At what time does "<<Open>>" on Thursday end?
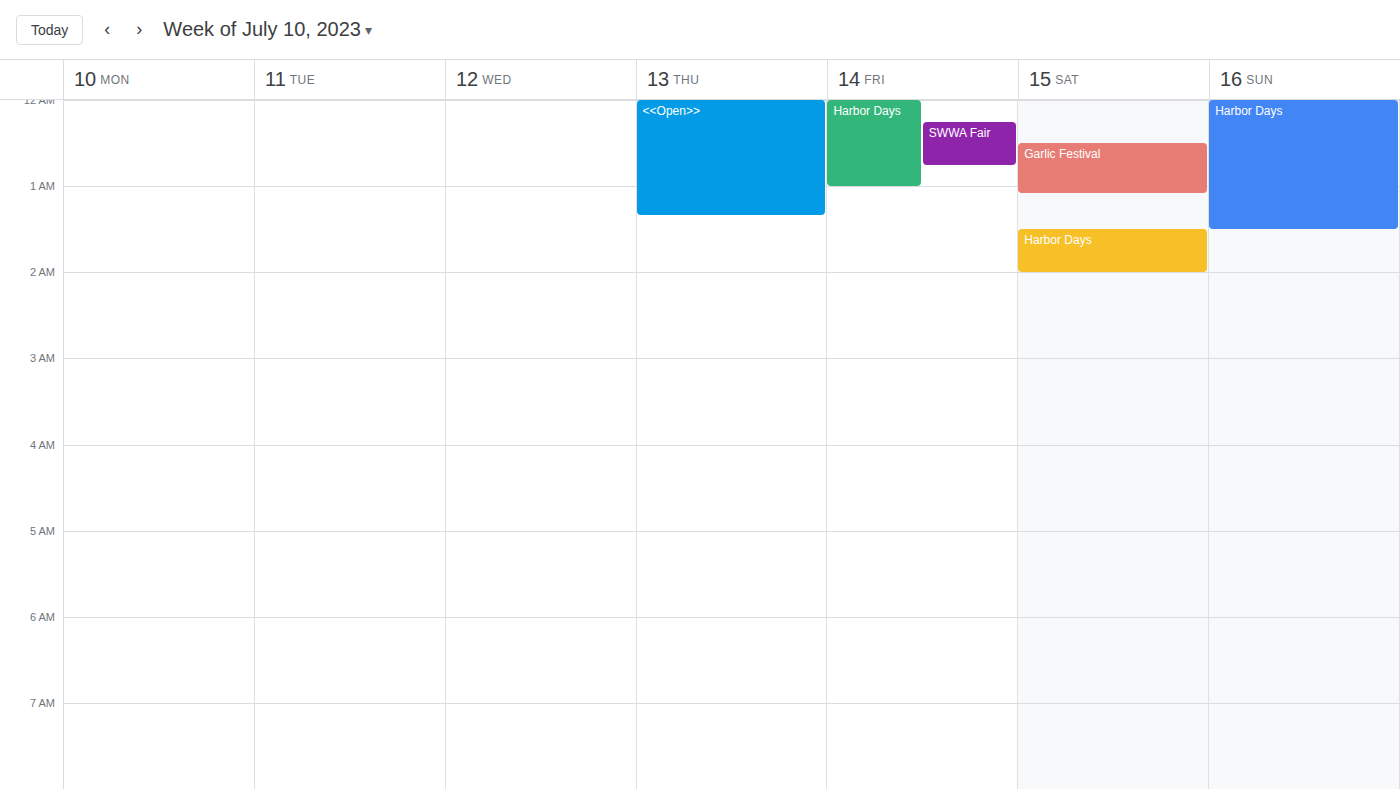
1:20 AM